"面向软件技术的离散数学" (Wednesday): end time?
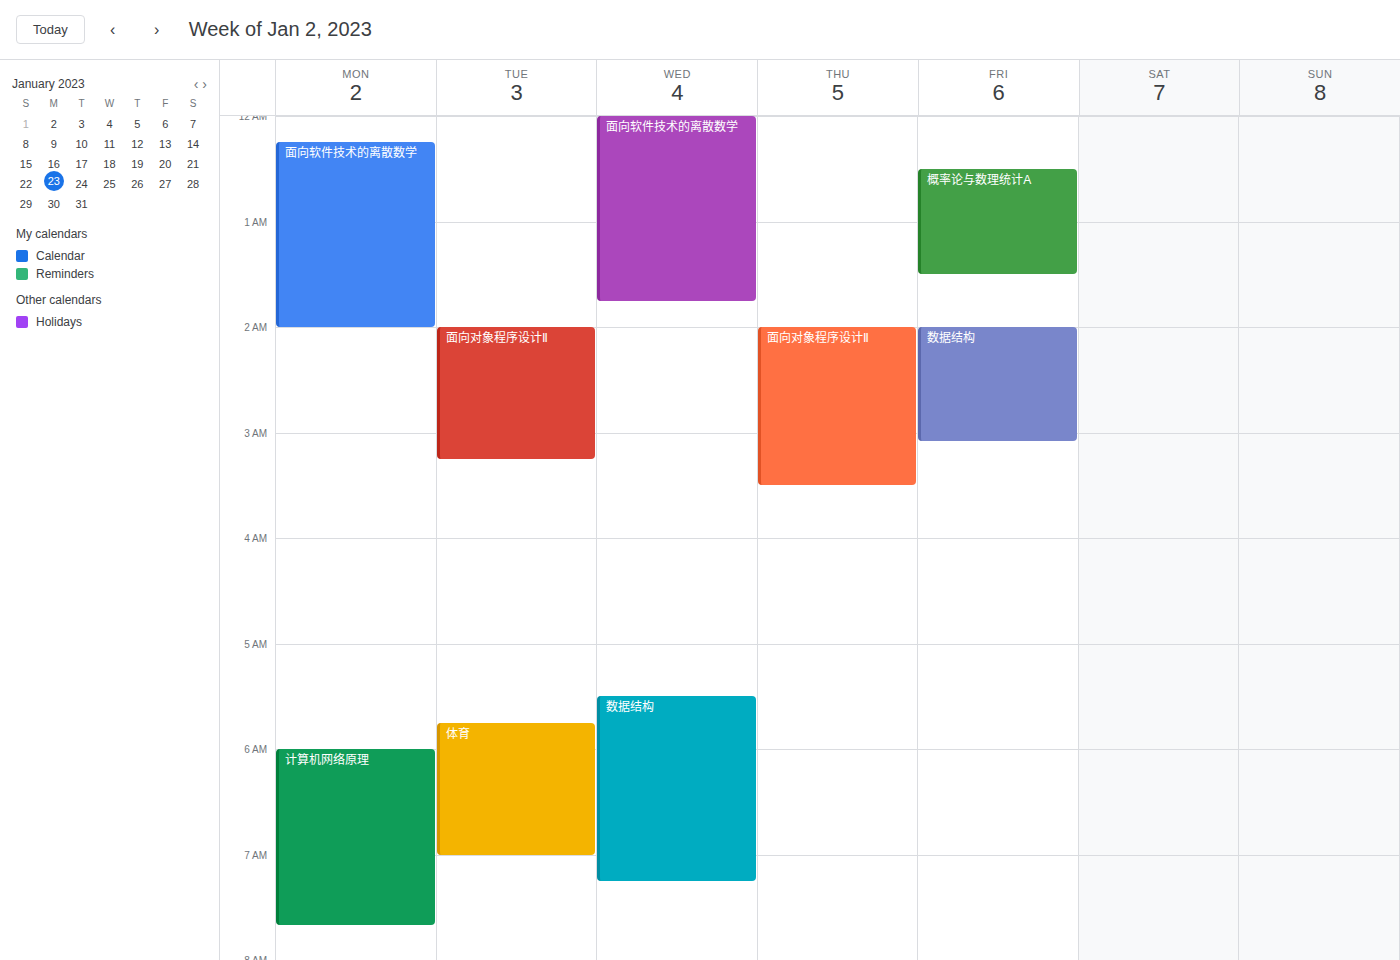
1:45 AM